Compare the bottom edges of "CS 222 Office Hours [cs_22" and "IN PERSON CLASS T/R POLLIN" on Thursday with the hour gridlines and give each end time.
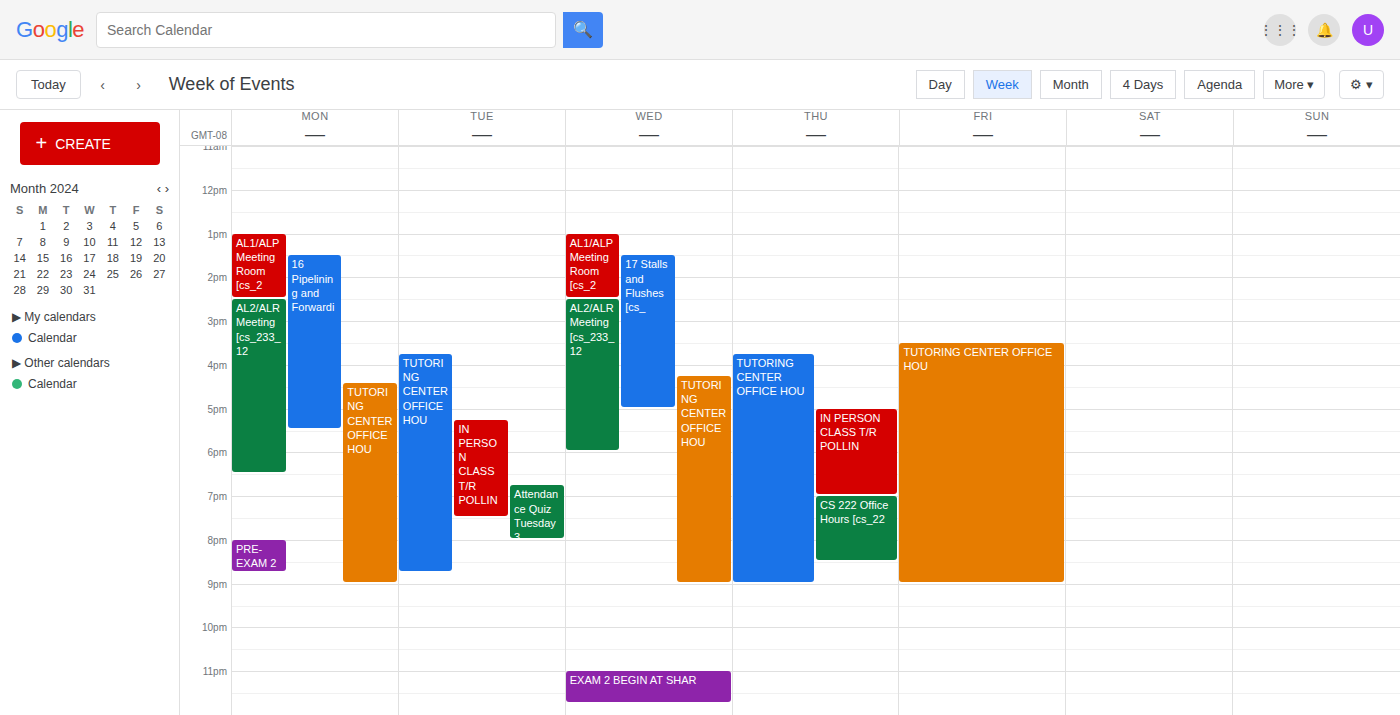
"CS 222 Office Hours [cs_22": 8:30 PM, halfway between the 8 PM and 9 PM lines. "IN PERSON CLASS T/R POLLIN": 7:00 PM, exactly on the 7 PM line.